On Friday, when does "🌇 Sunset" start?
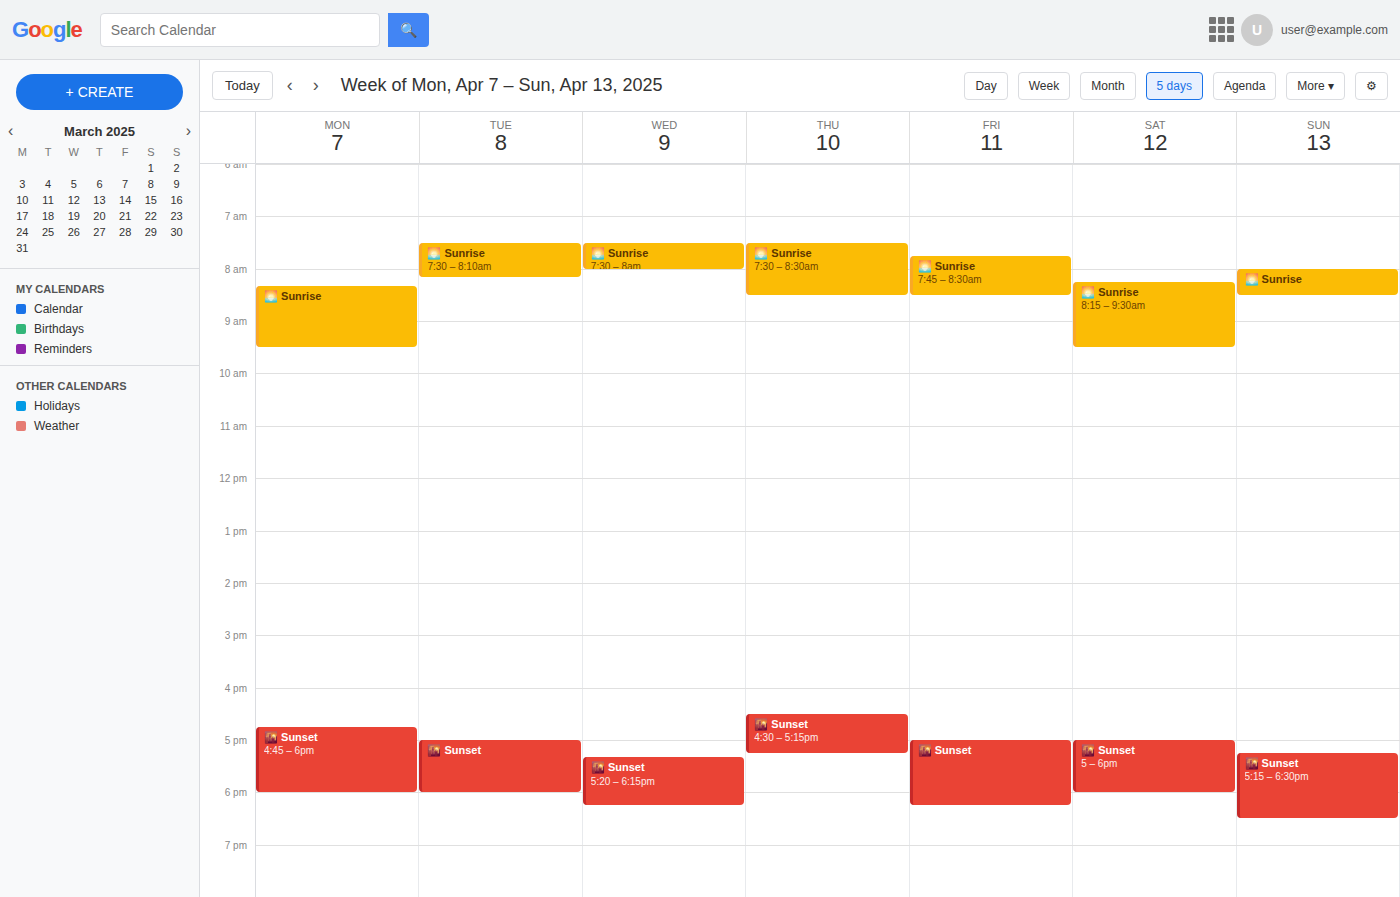
5:00 PM